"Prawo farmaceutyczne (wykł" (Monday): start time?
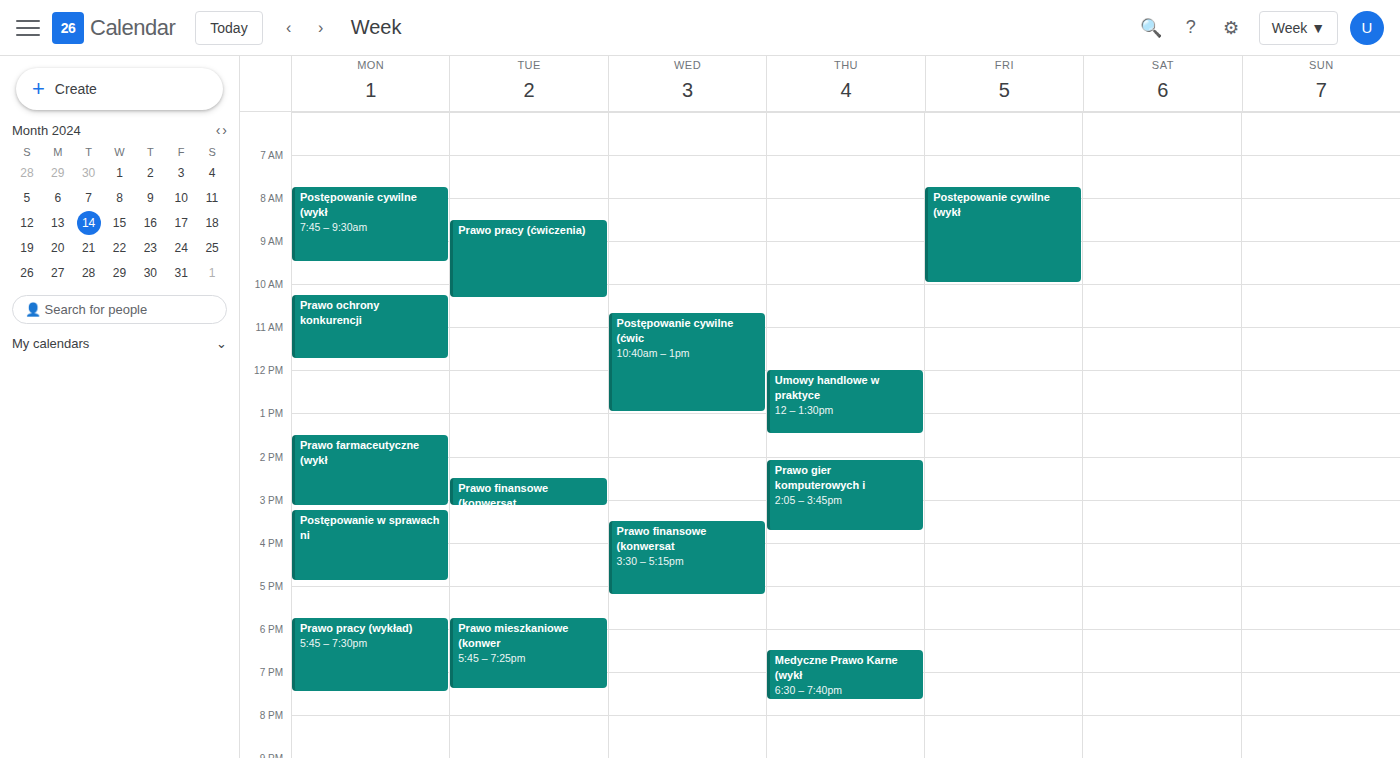
1:30 PM